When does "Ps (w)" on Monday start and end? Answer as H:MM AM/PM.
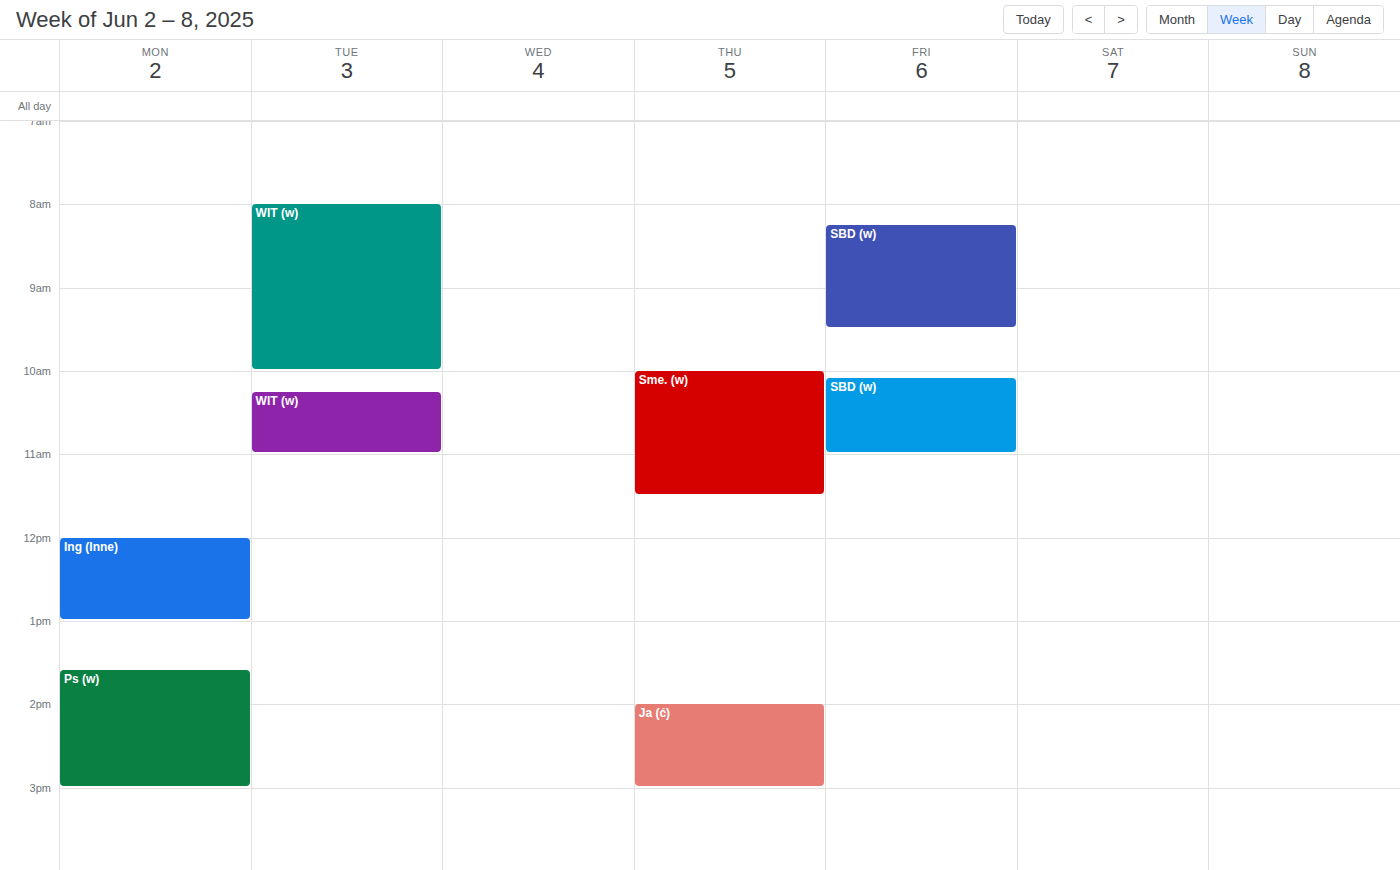
1:35 PM to 3:00 PM